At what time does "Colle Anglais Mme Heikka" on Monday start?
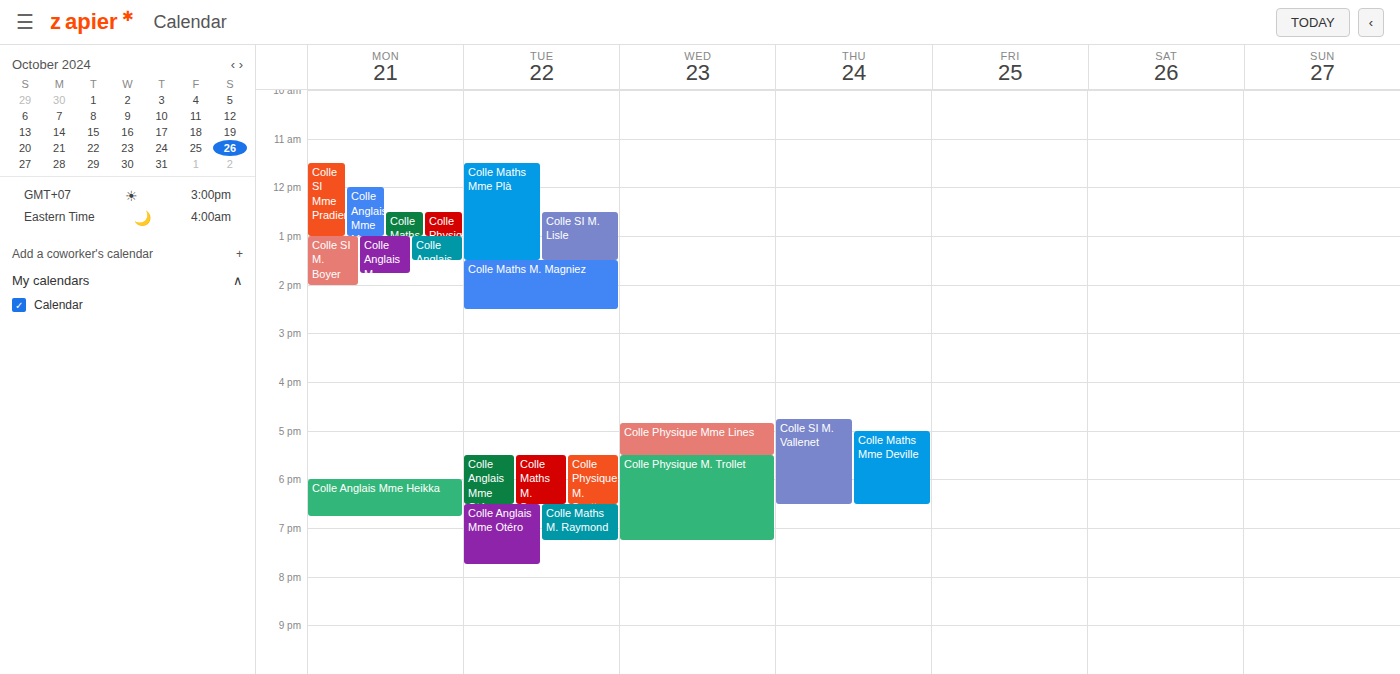
6:00 PM